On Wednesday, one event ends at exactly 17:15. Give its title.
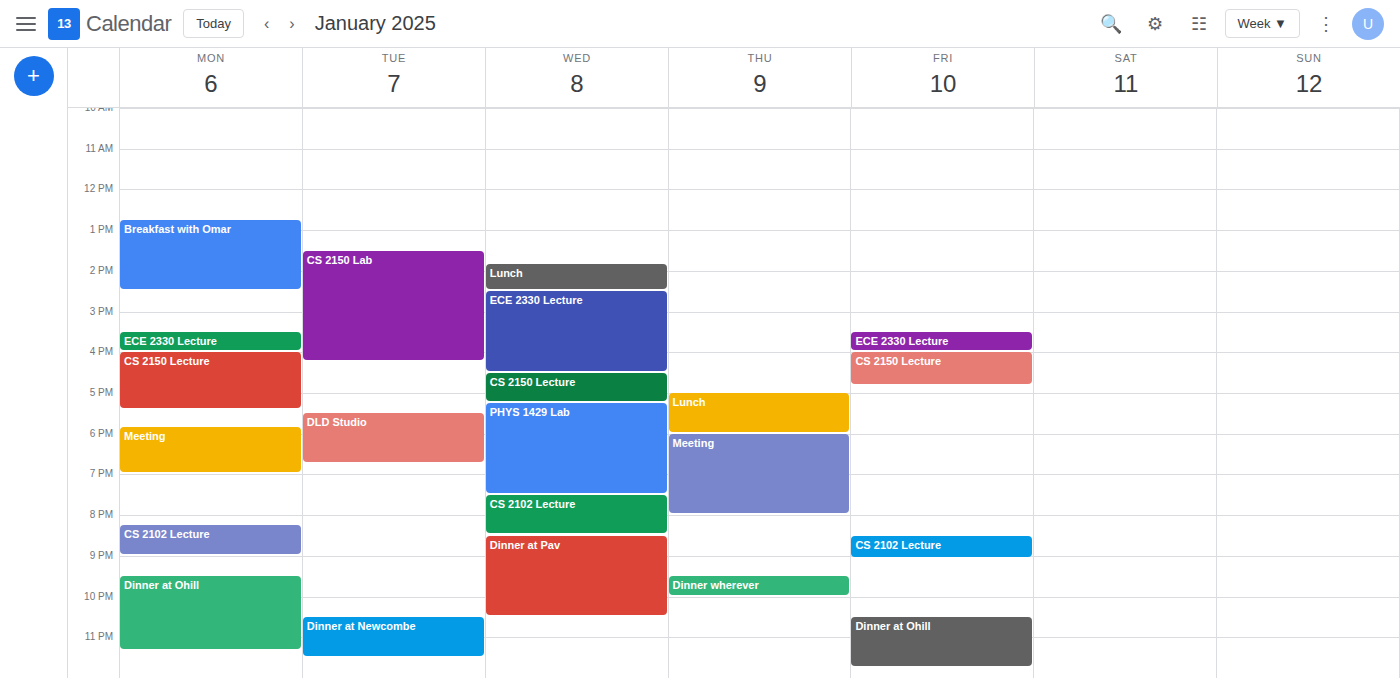
"CS 2150 Lecture"